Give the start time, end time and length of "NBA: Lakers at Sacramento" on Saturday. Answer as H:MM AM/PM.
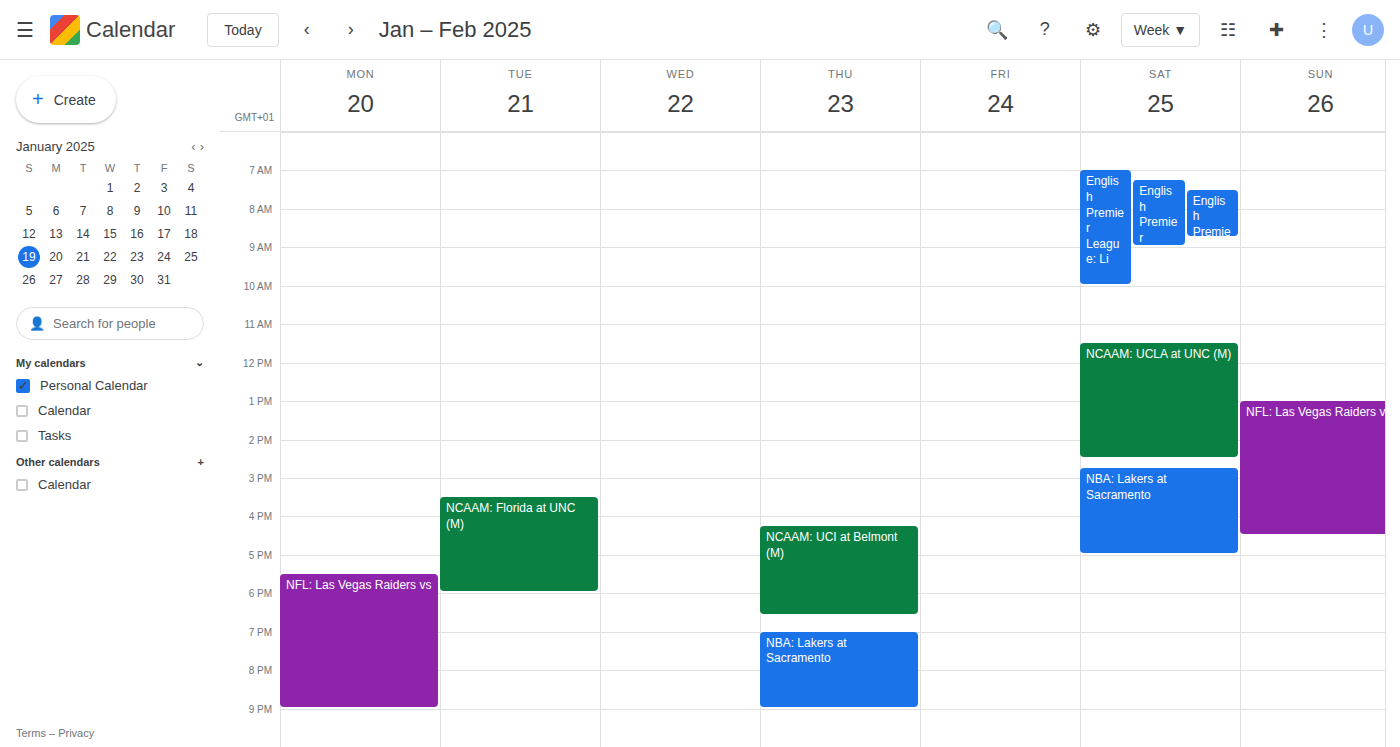
2:45 PM to 5:00 PM, 2 hours 15 minutes